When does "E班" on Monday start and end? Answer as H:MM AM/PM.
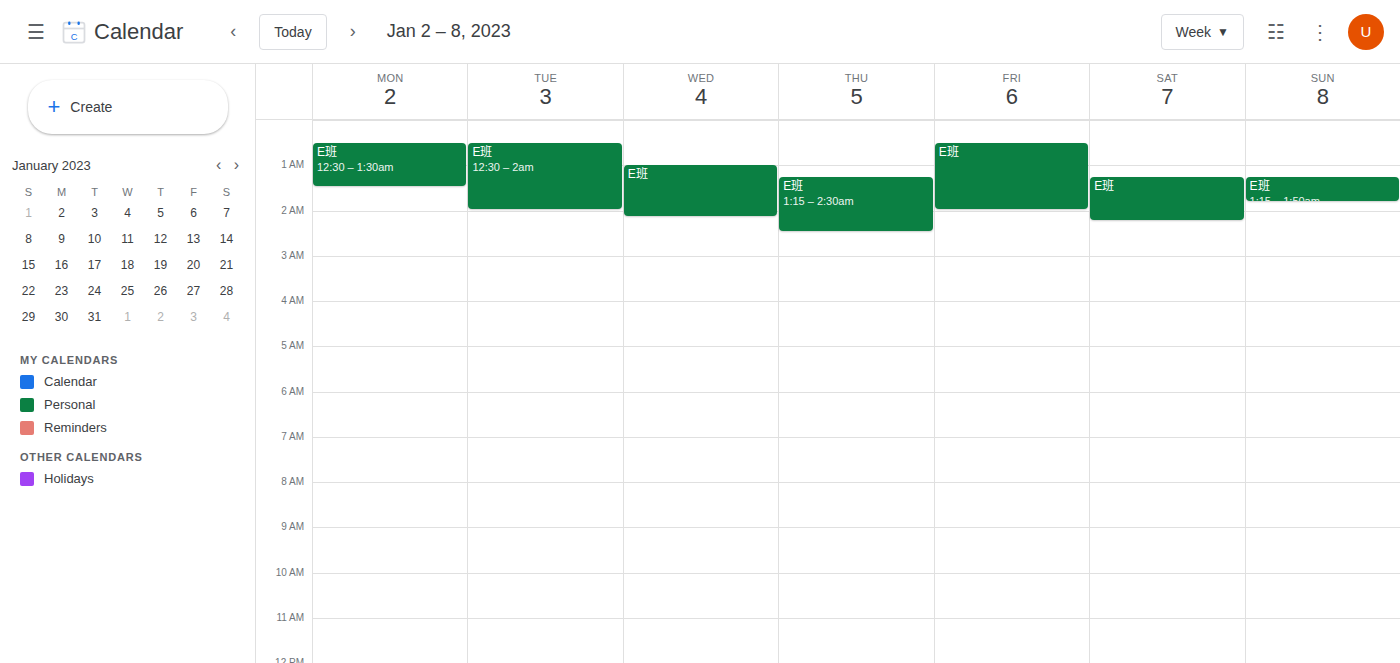
12:30 AM to 1:30 AM